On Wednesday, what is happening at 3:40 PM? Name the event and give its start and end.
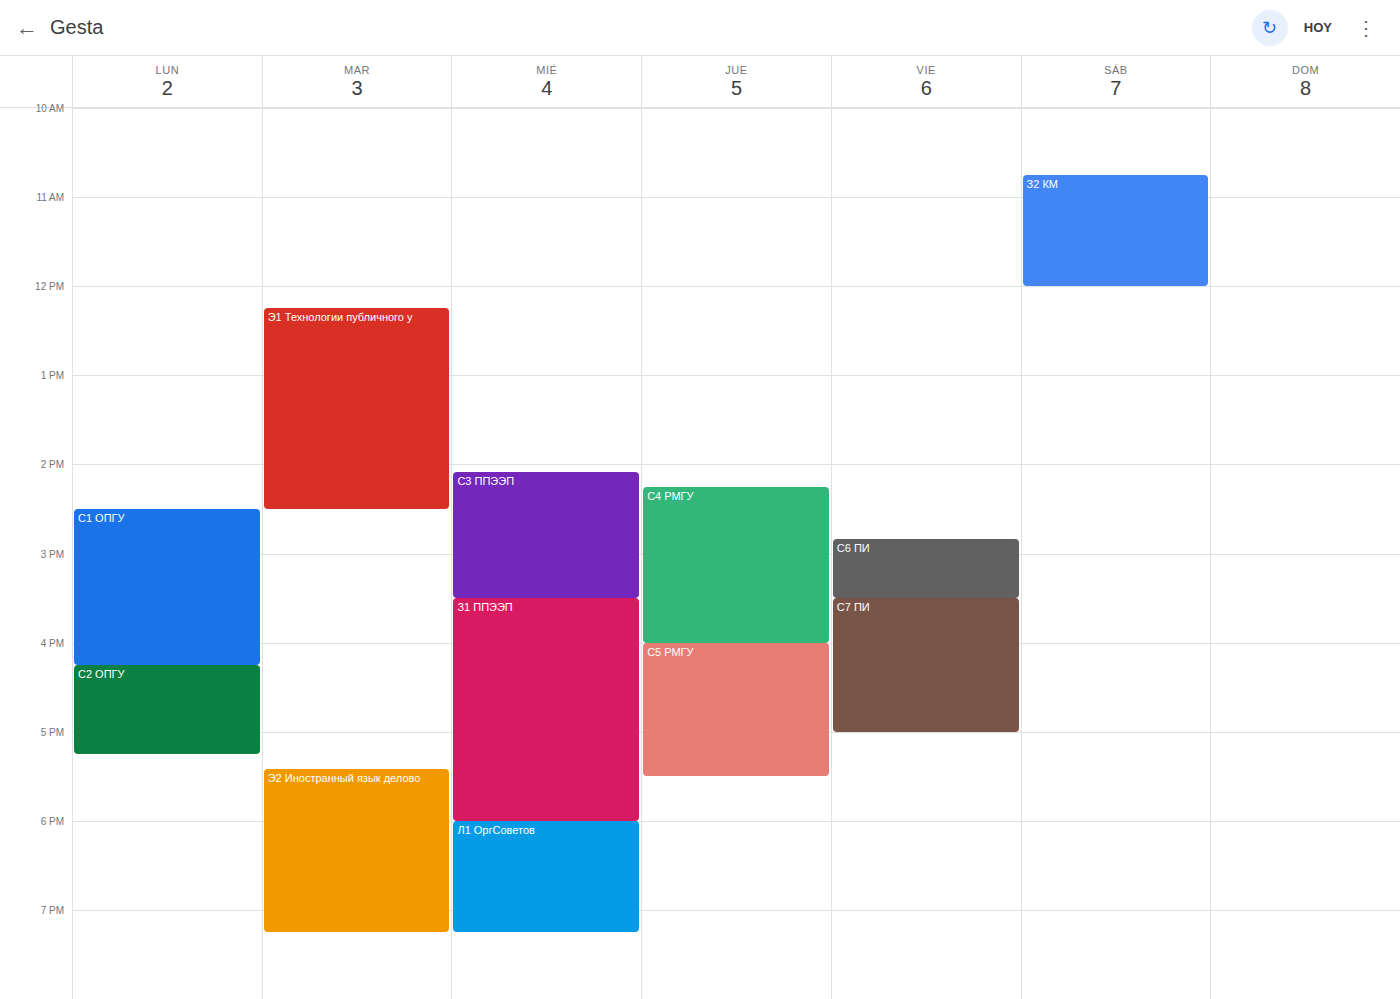
"З1 ППЭЭП", 3:30 PM to 6:00 PM